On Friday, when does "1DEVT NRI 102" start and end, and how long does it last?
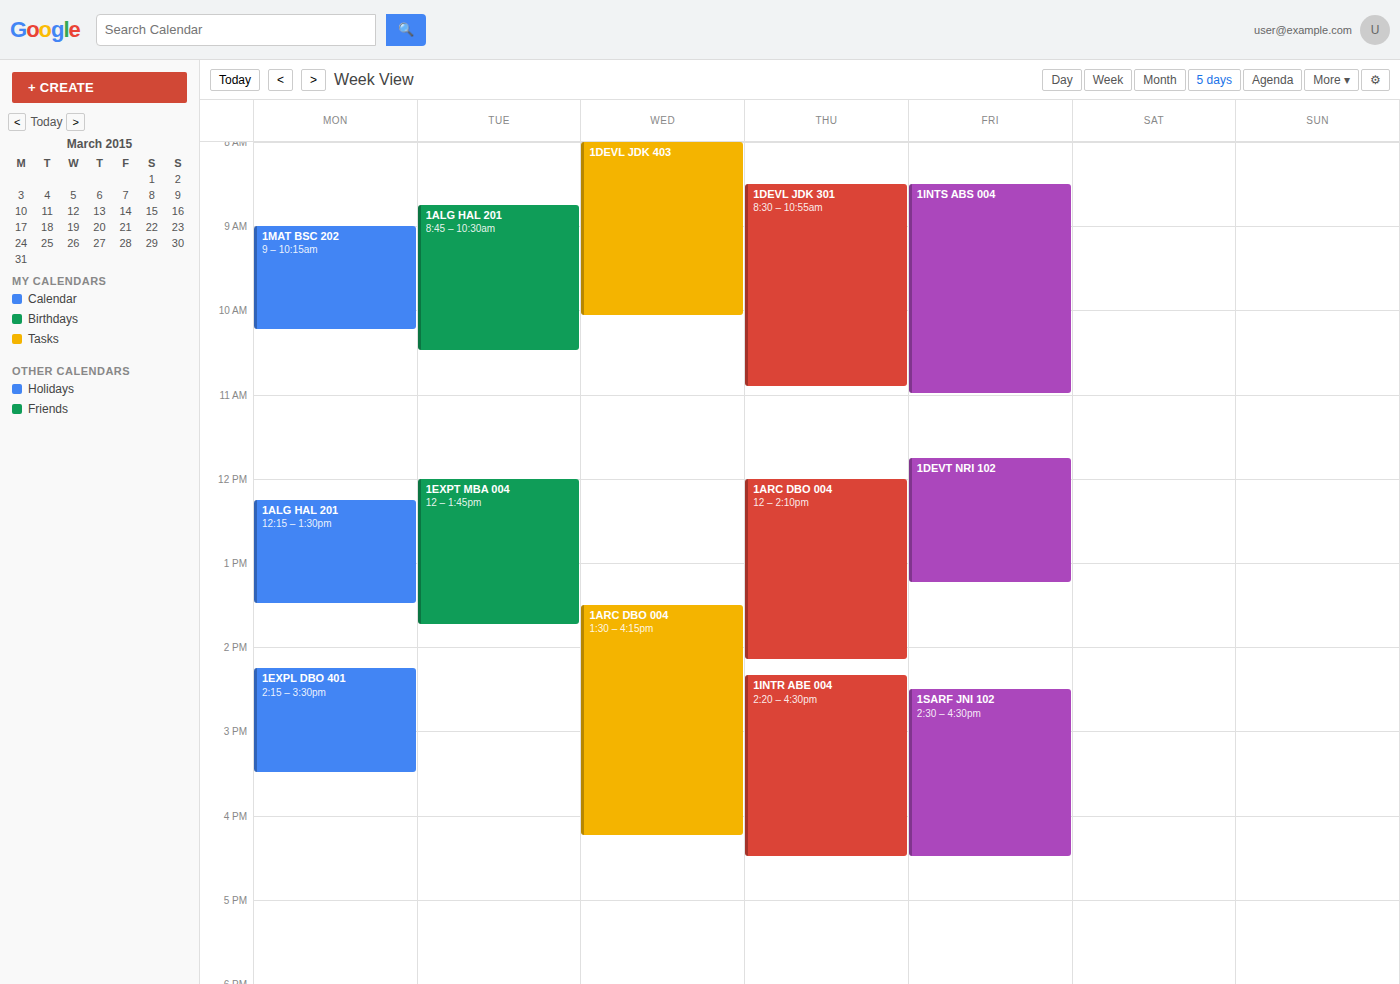
11:45 AM to 1:15 PM, 1 hour 30 minutes